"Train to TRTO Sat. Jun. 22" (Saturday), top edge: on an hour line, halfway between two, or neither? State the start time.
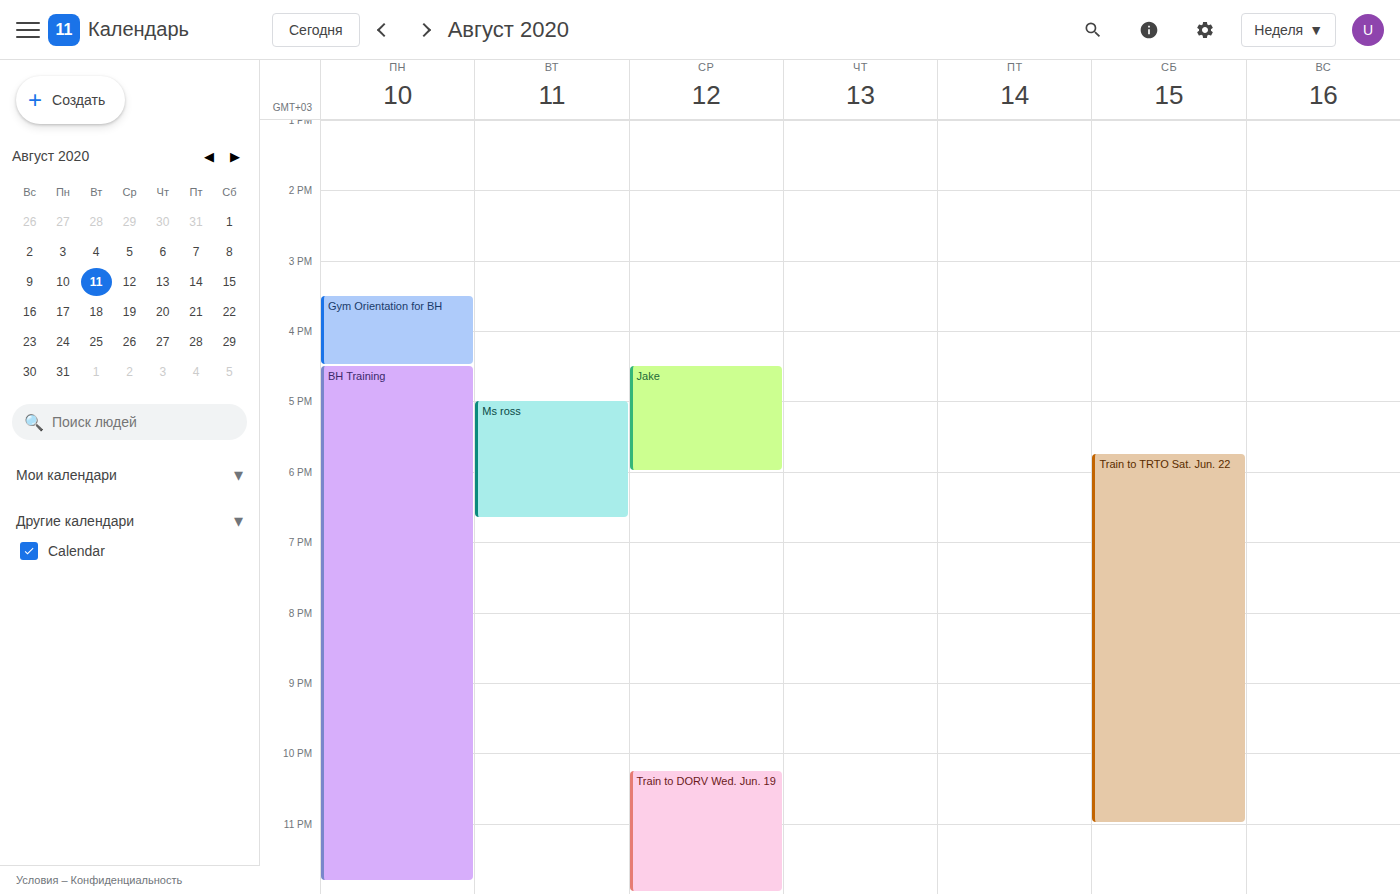
5:45 PM -- neither: three quarters of the way from the 5 PM line to the 6 PM line.